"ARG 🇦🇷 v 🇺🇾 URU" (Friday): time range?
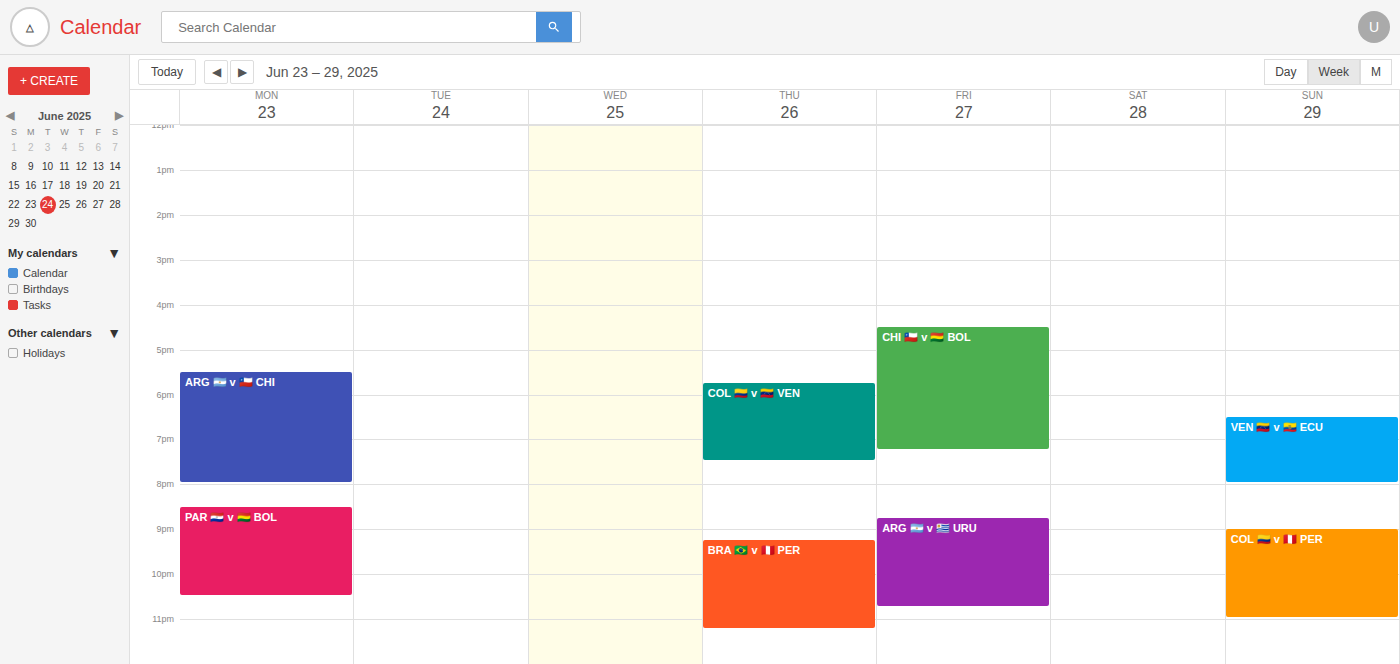
8:45 PM to 10:45 PM